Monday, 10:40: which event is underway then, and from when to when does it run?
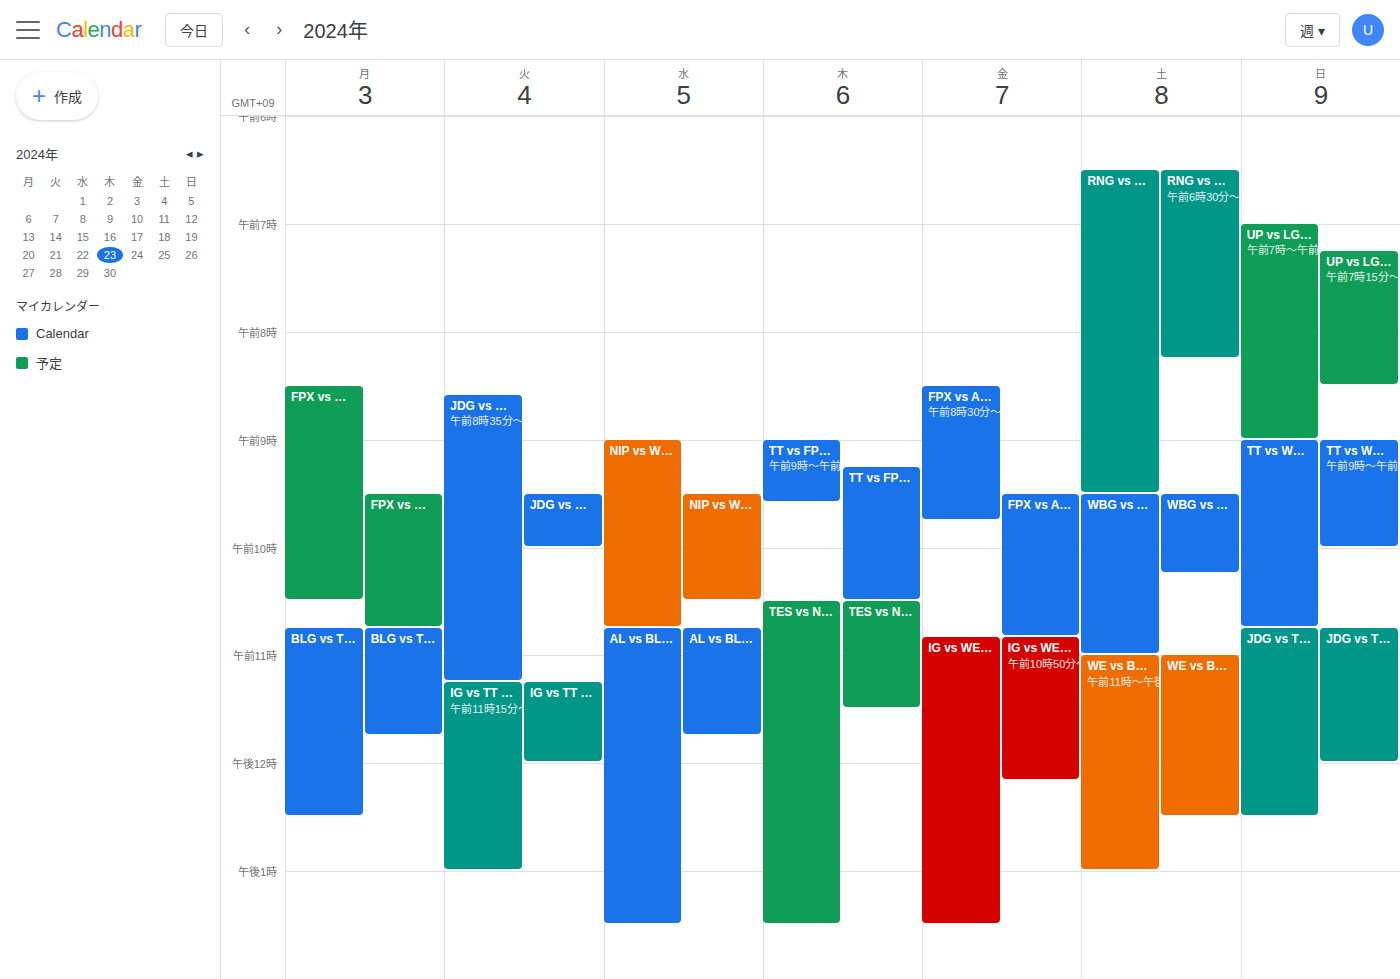
"FPX vs WE 0 : 2", 09:30 to 10:45